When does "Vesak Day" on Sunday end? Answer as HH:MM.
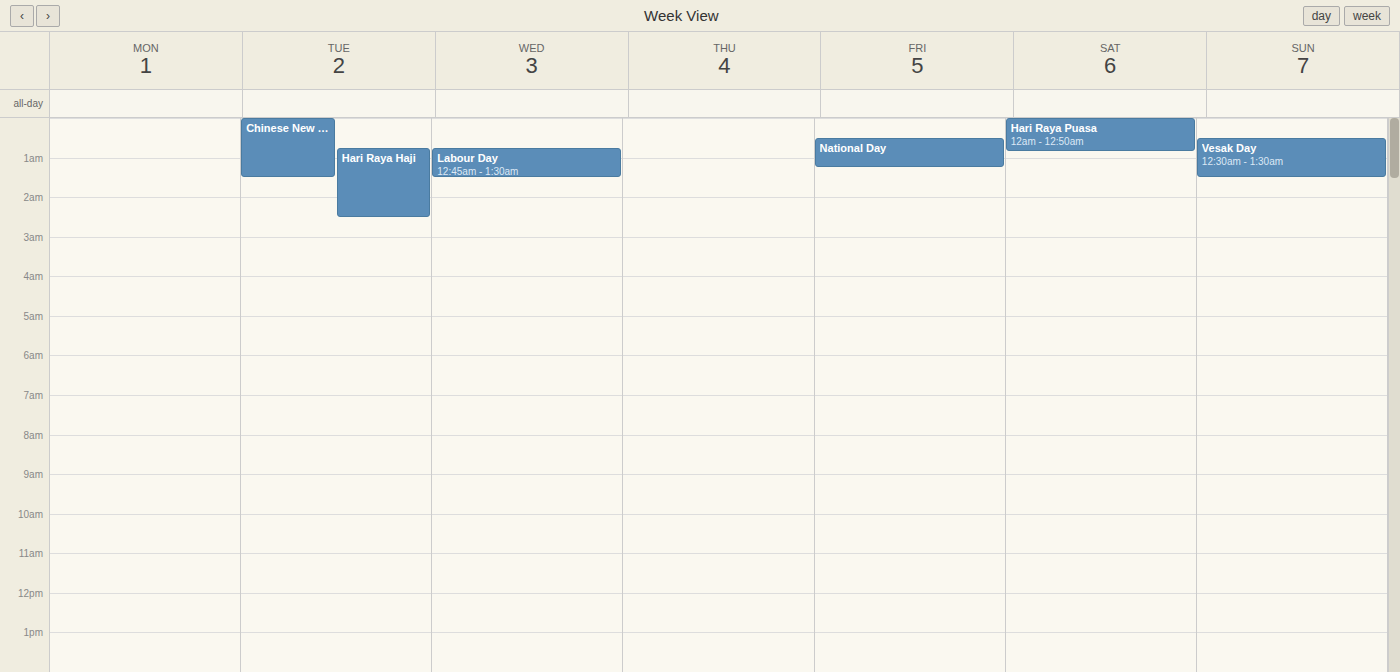
01:30